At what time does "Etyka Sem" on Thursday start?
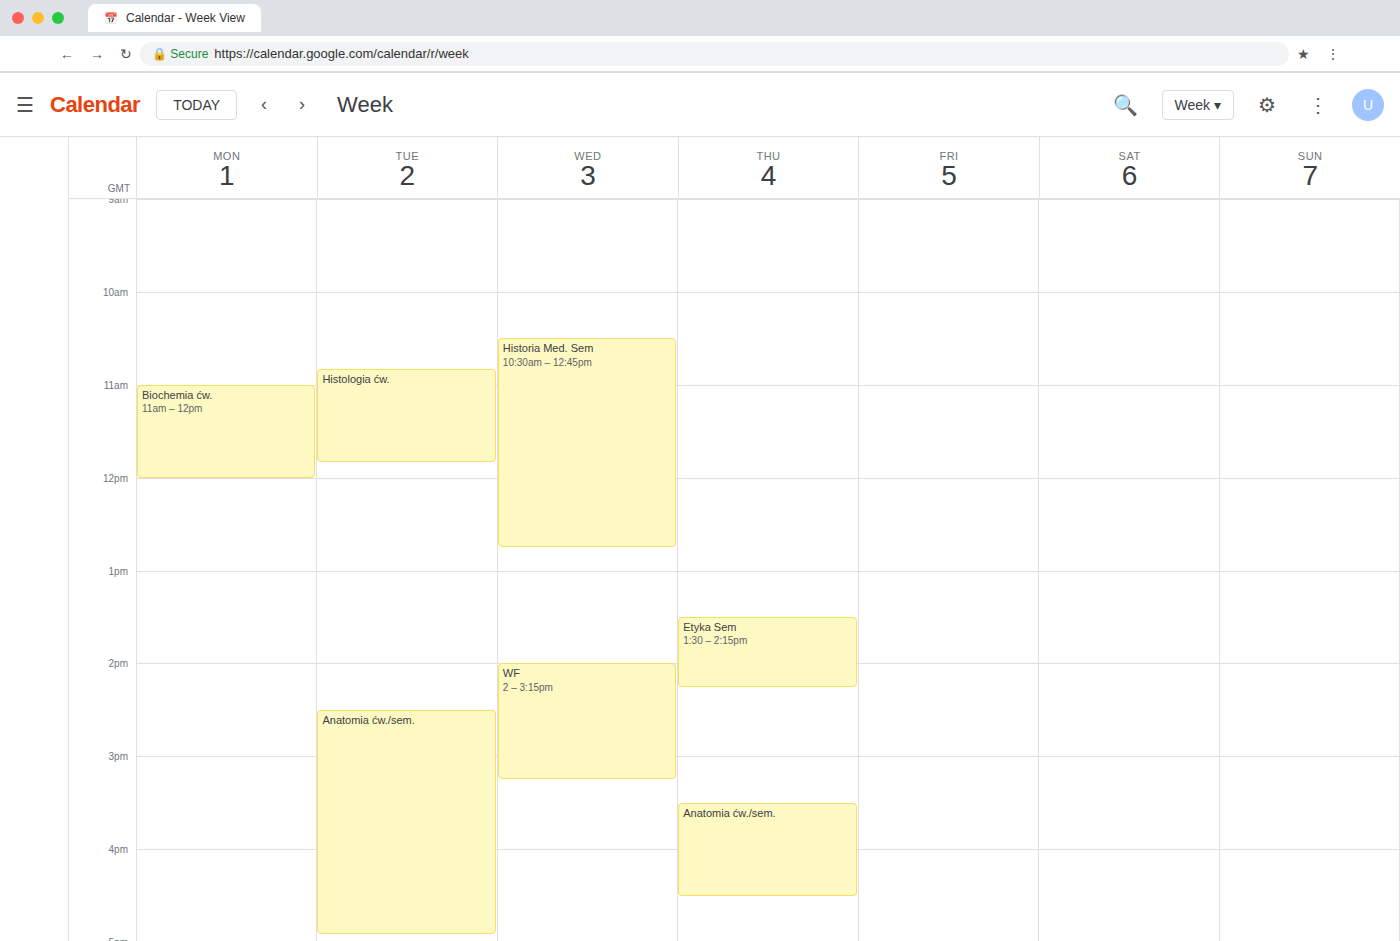
13:30